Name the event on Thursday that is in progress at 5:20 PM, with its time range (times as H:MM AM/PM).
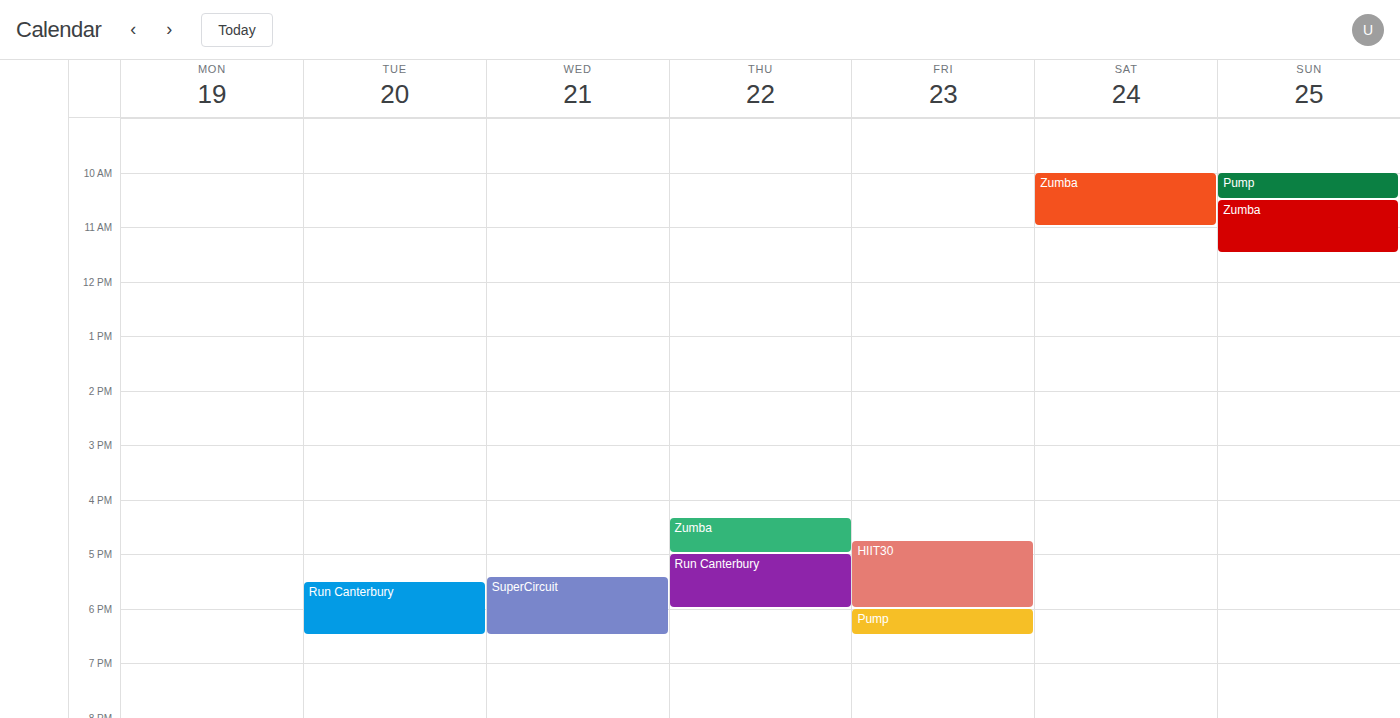
"Run Canterbury", 5:00 PM to 6:00 PM